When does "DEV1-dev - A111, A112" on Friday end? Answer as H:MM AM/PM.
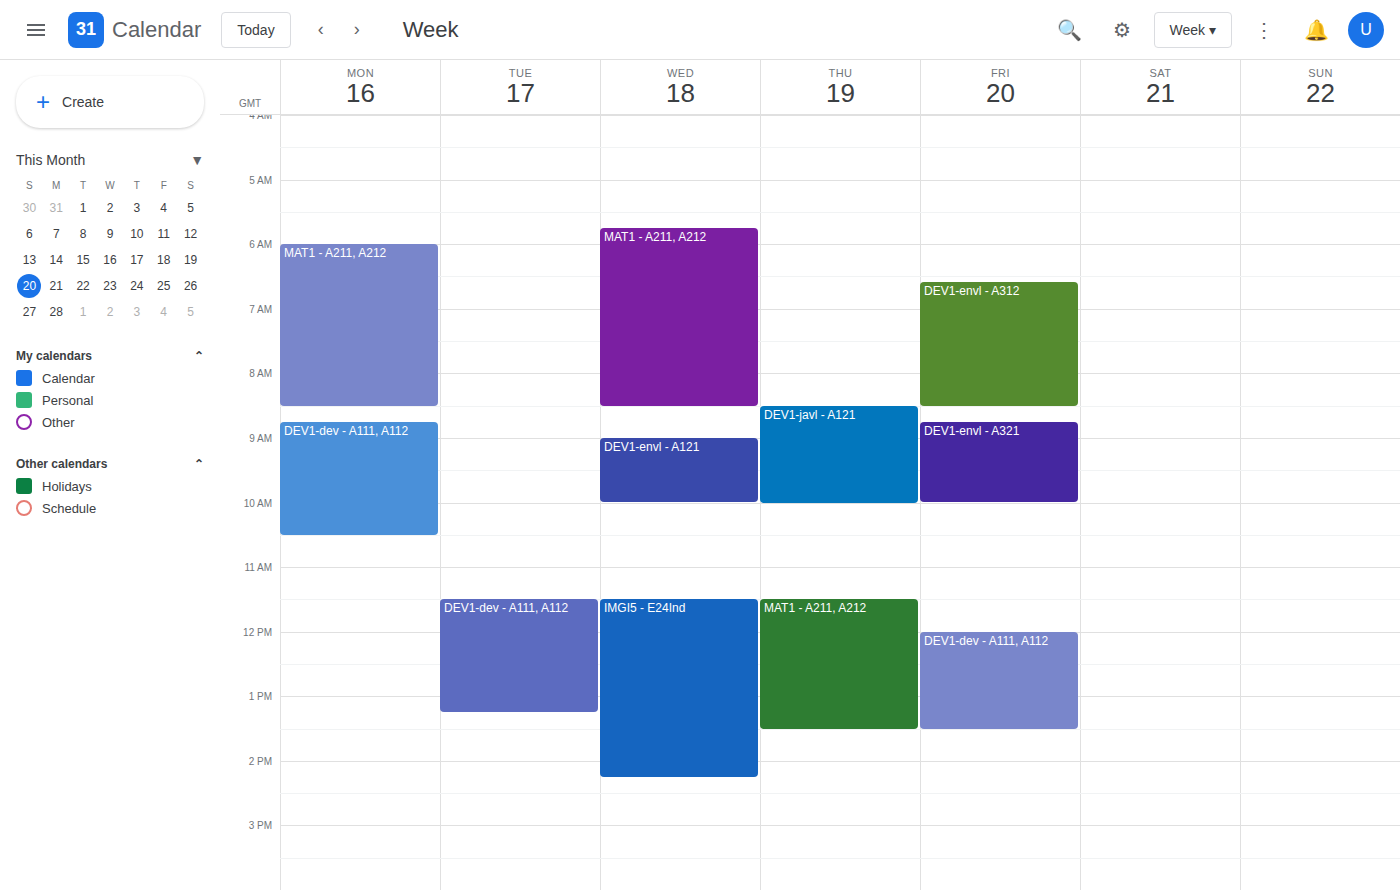
1:30 PM